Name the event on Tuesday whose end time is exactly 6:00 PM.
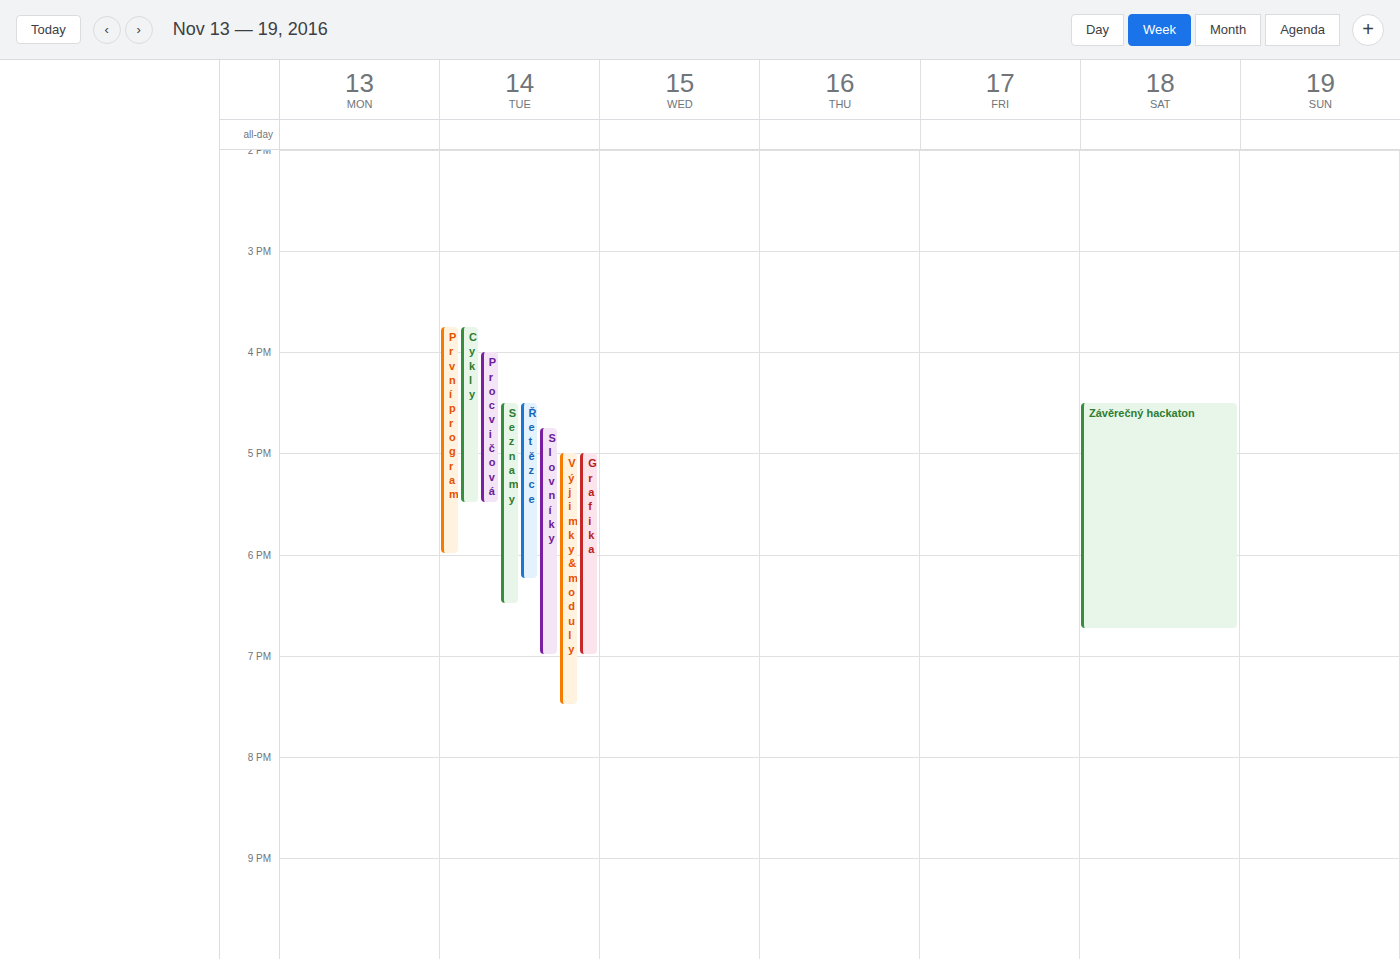
"První program"